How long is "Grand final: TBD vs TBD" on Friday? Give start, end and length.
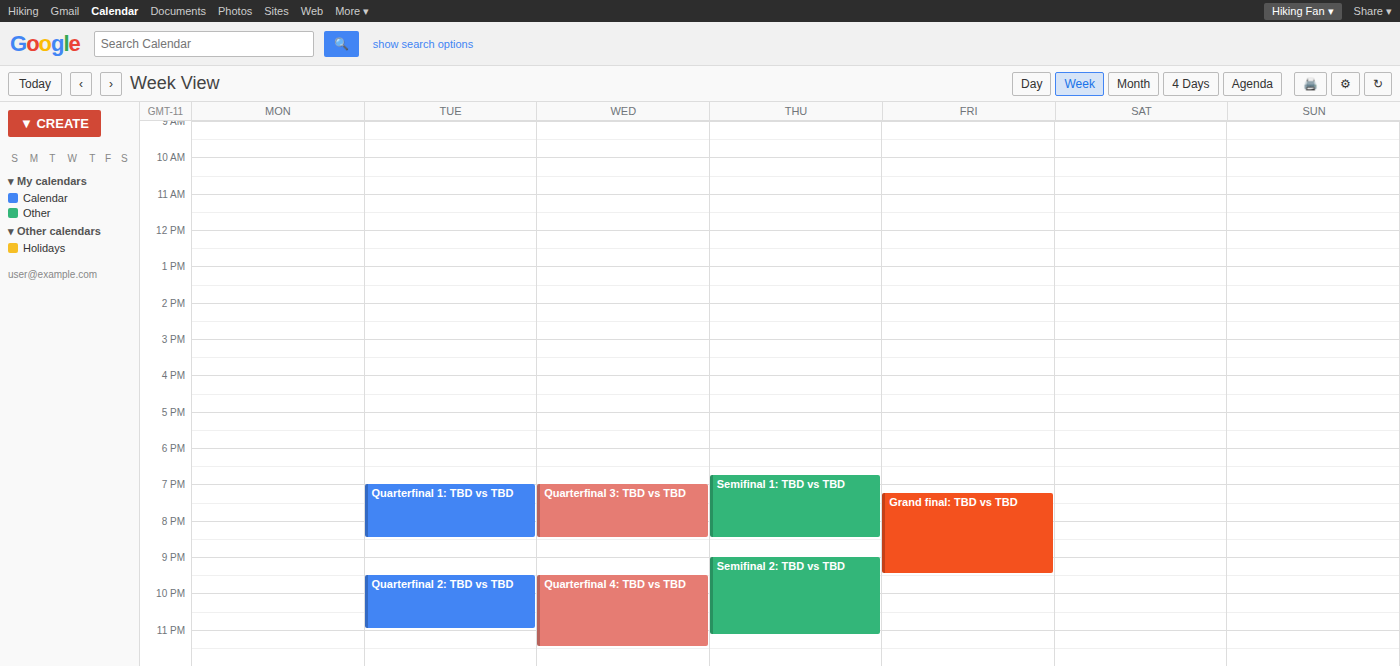
7:15 PM to 9:30 PM, 2 hours 15 minutes